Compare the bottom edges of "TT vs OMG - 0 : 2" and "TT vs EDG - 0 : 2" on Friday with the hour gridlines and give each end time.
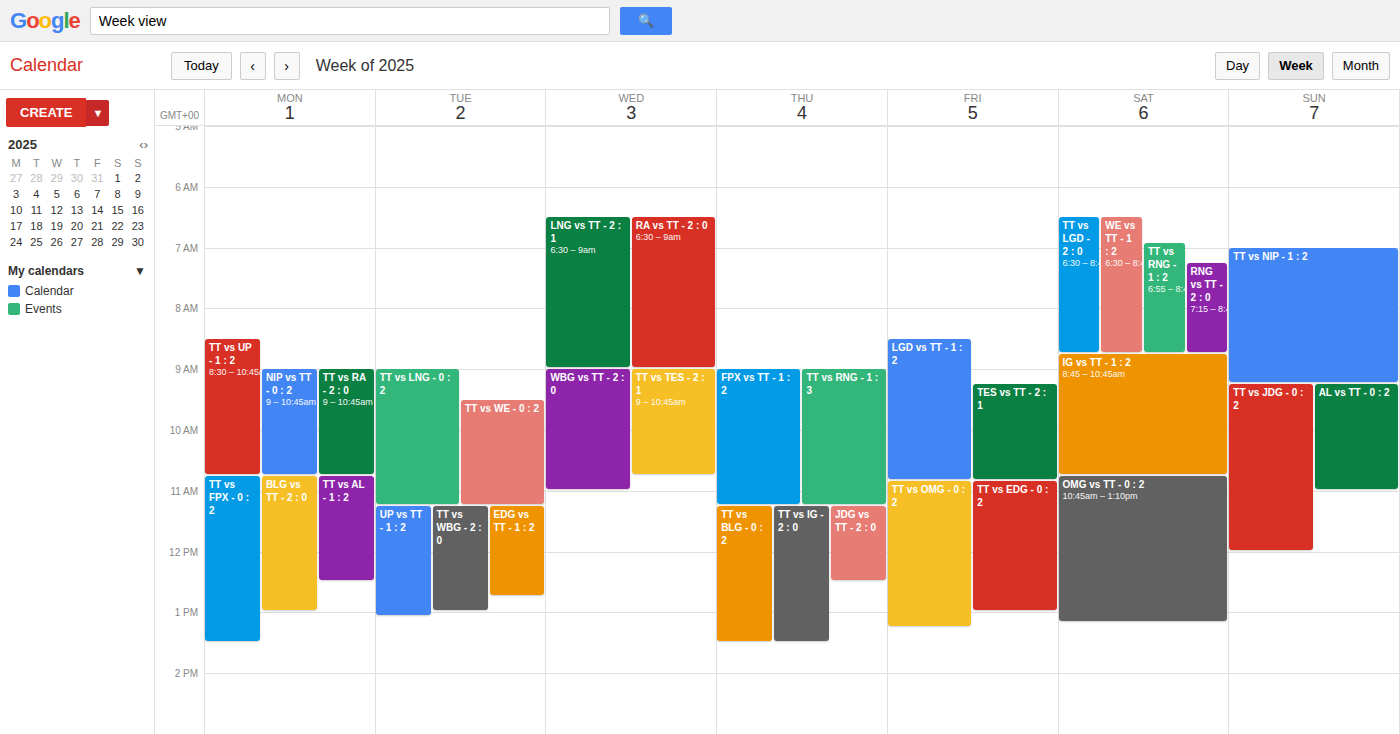
"TT vs OMG - 0 : 2": 1:15 PM, neither: a quarter of the way from the 1 PM line to the 2 PM line. "TT vs EDG - 0 : 2": 1:00 PM, exactly on the 1 PM line.